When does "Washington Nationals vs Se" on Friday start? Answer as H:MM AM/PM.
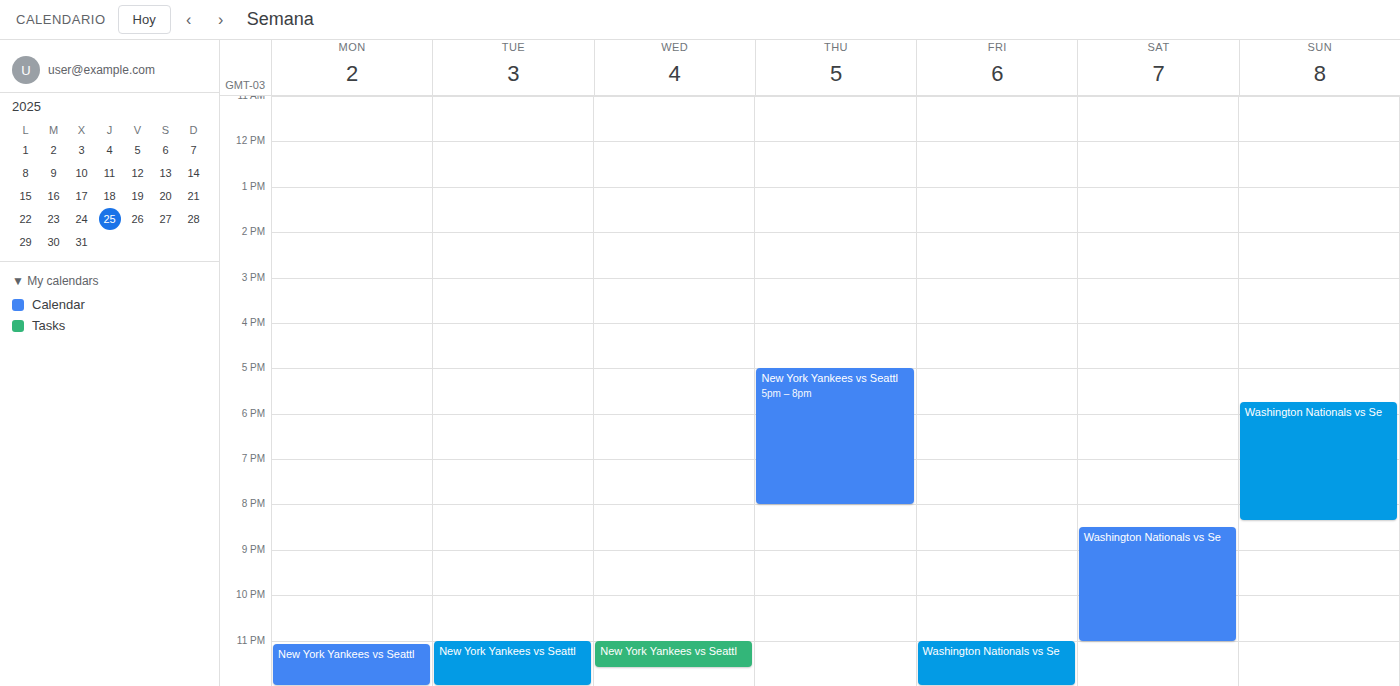
11:00 PM